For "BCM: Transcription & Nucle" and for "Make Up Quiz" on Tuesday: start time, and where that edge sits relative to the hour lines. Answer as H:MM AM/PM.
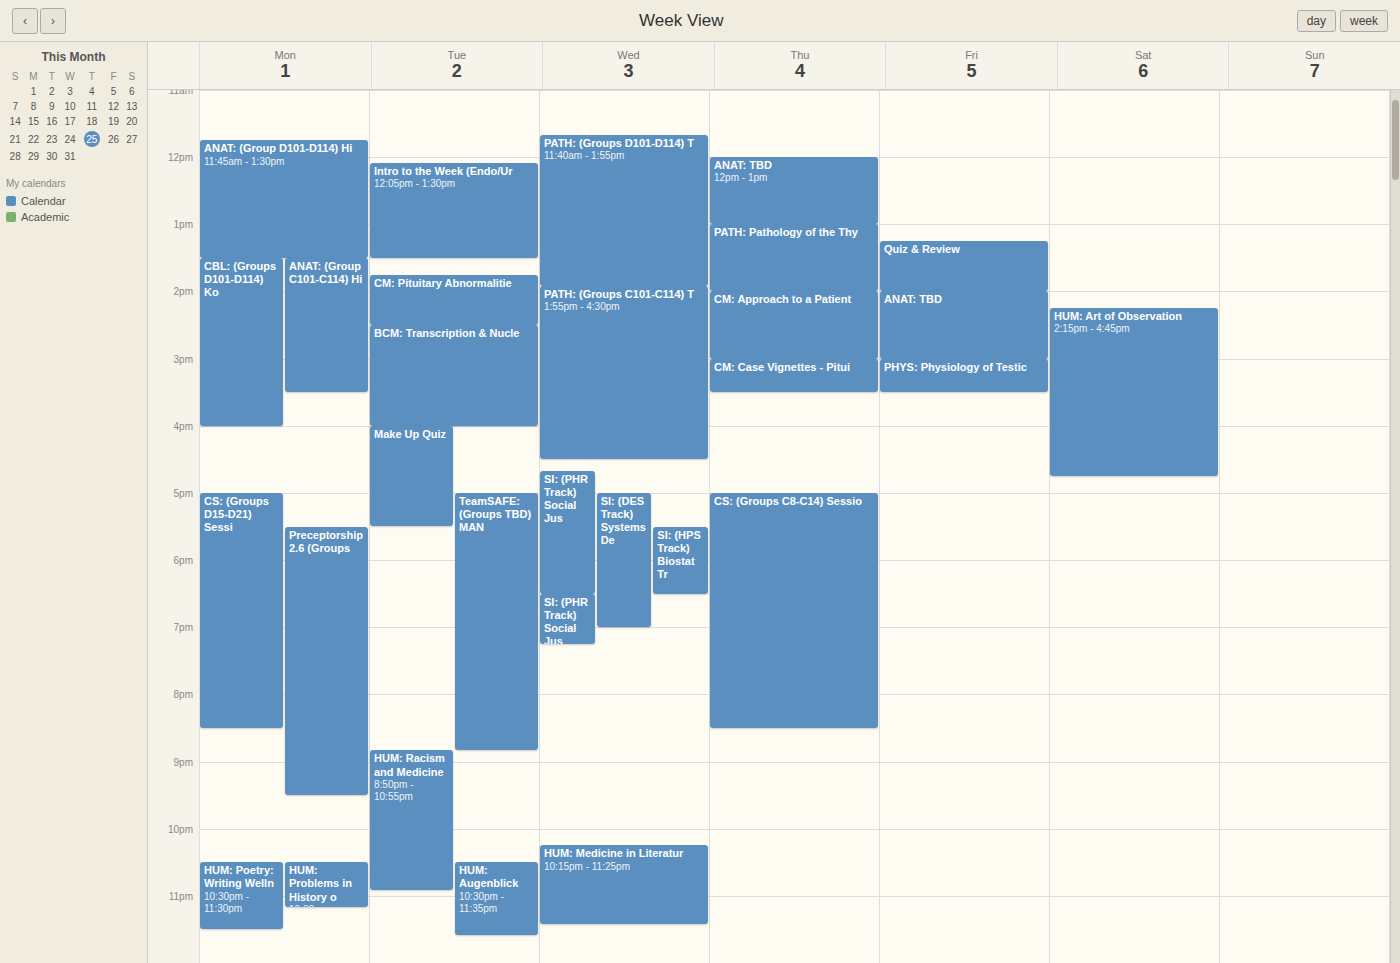
"BCM: Transcription & Nucle": 2:30 PM, halfway between the 2 PM and 3 PM lines. "Make Up Quiz": 4:00 PM, exactly on the 4 PM line.